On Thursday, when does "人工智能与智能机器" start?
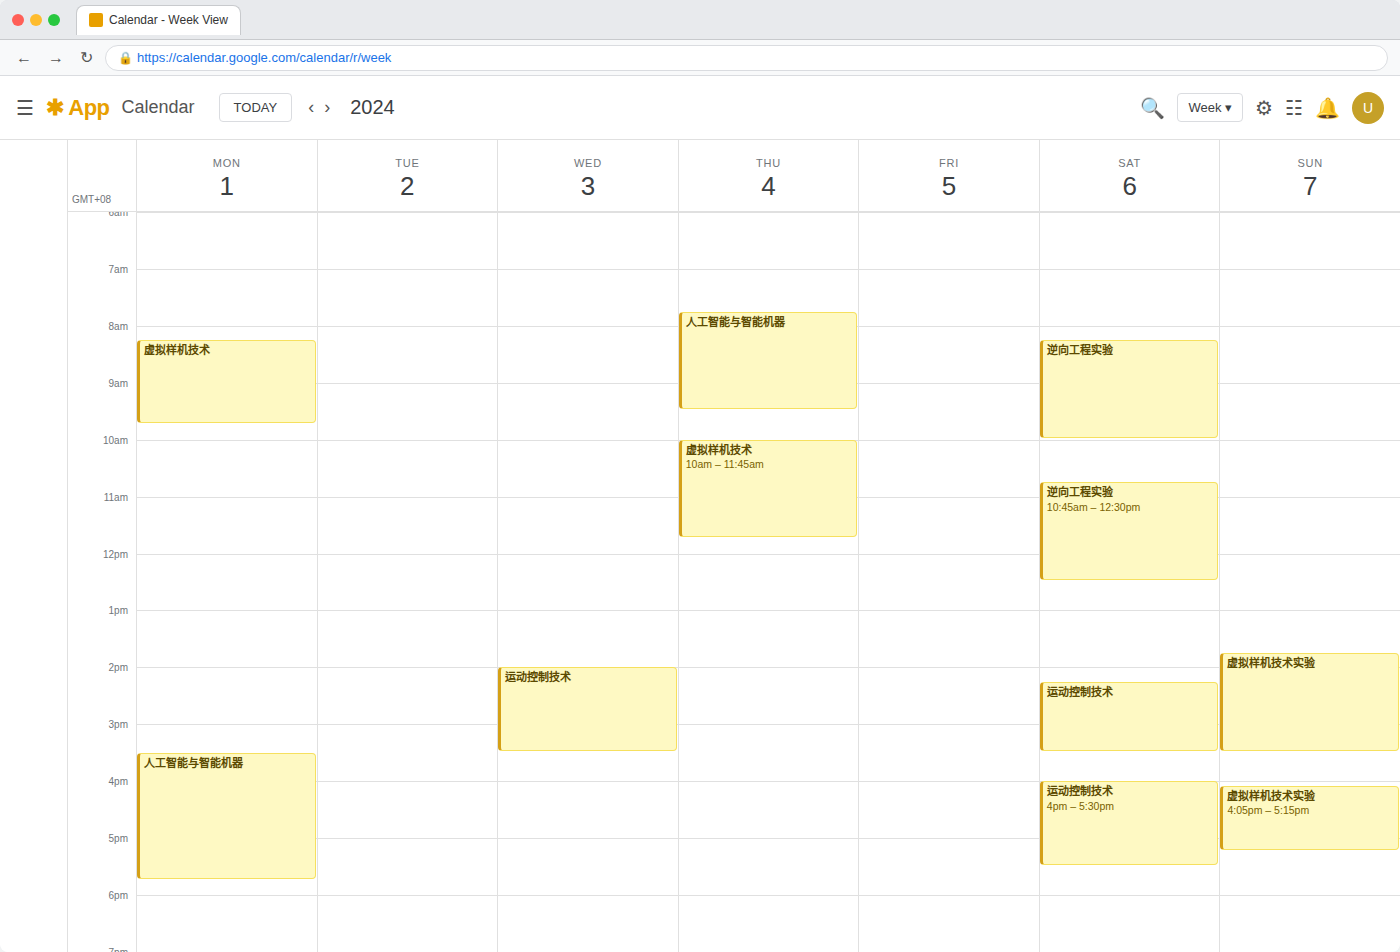
7:45 AM